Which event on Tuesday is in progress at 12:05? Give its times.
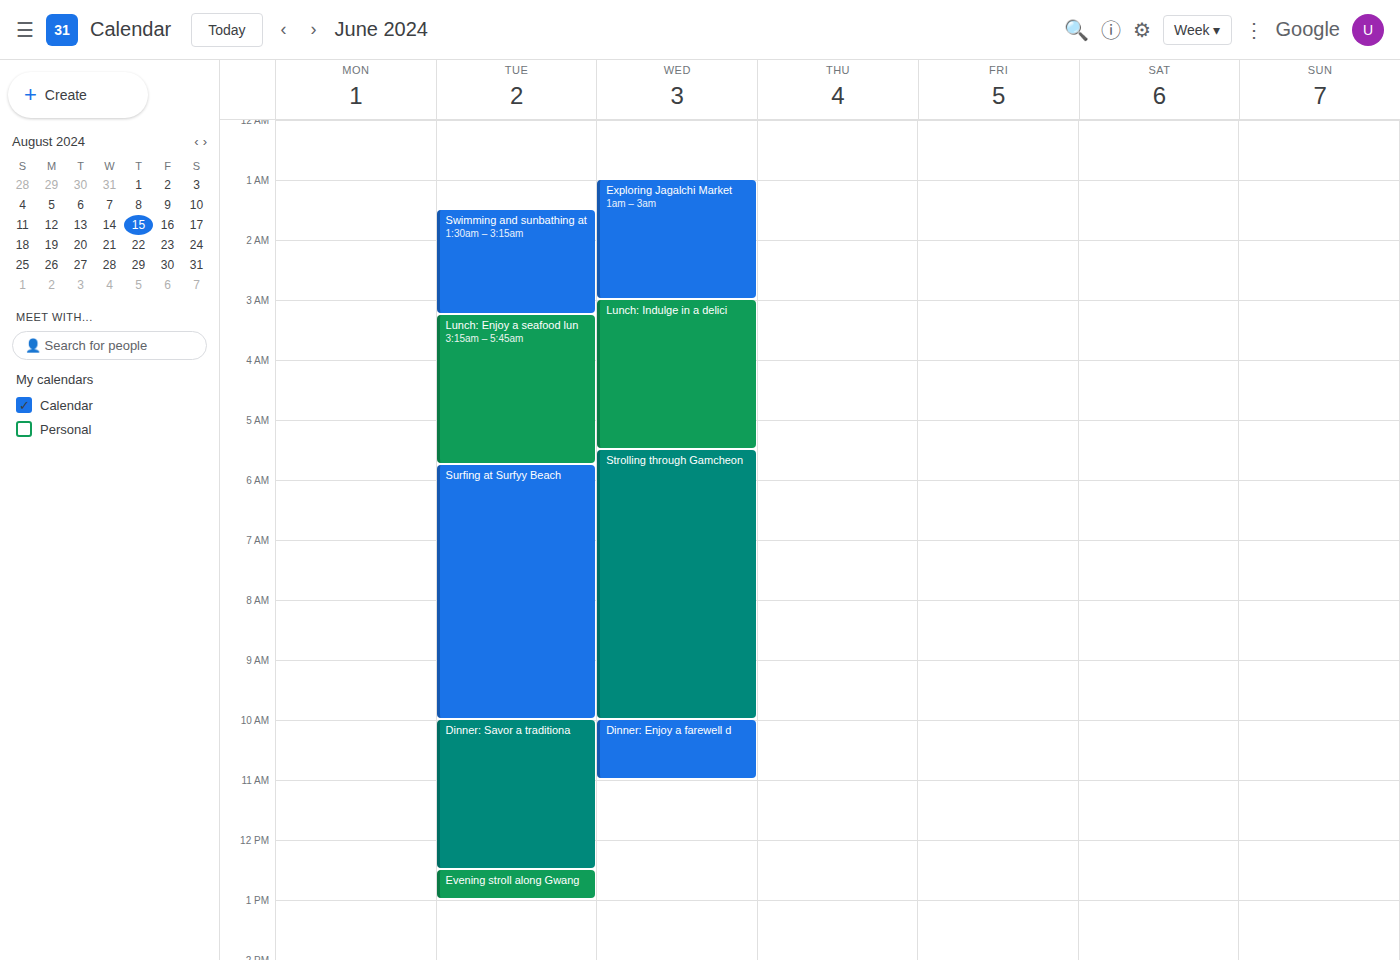
"Dinner: Savor a traditiona", 10:00 to 12:30